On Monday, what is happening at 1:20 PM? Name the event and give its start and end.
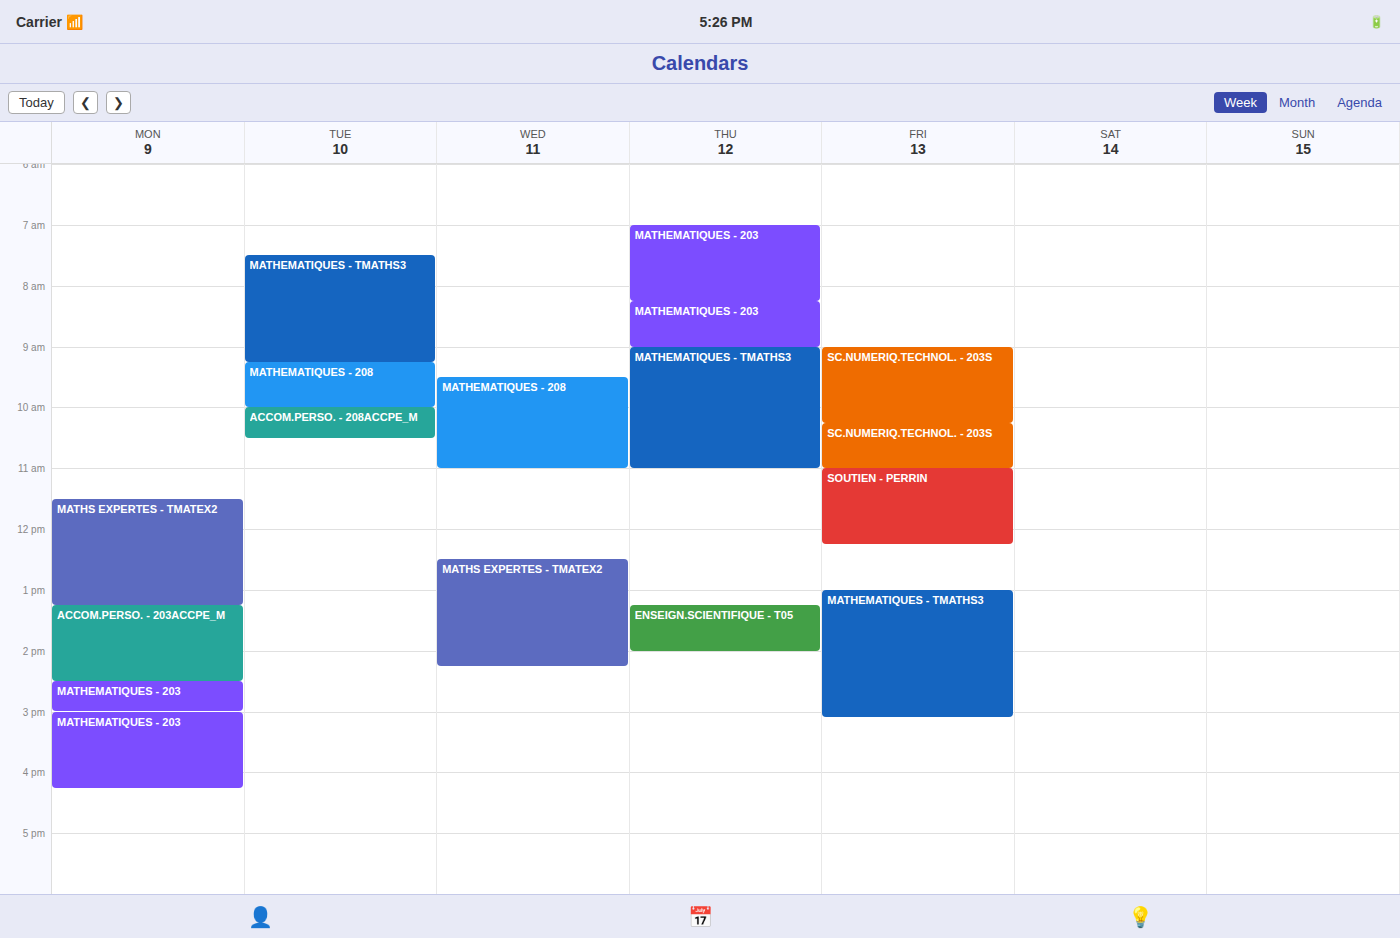
"ACCOM.PERSO. - 203ACCPE_M", 1:15 PM to 2:30 PM